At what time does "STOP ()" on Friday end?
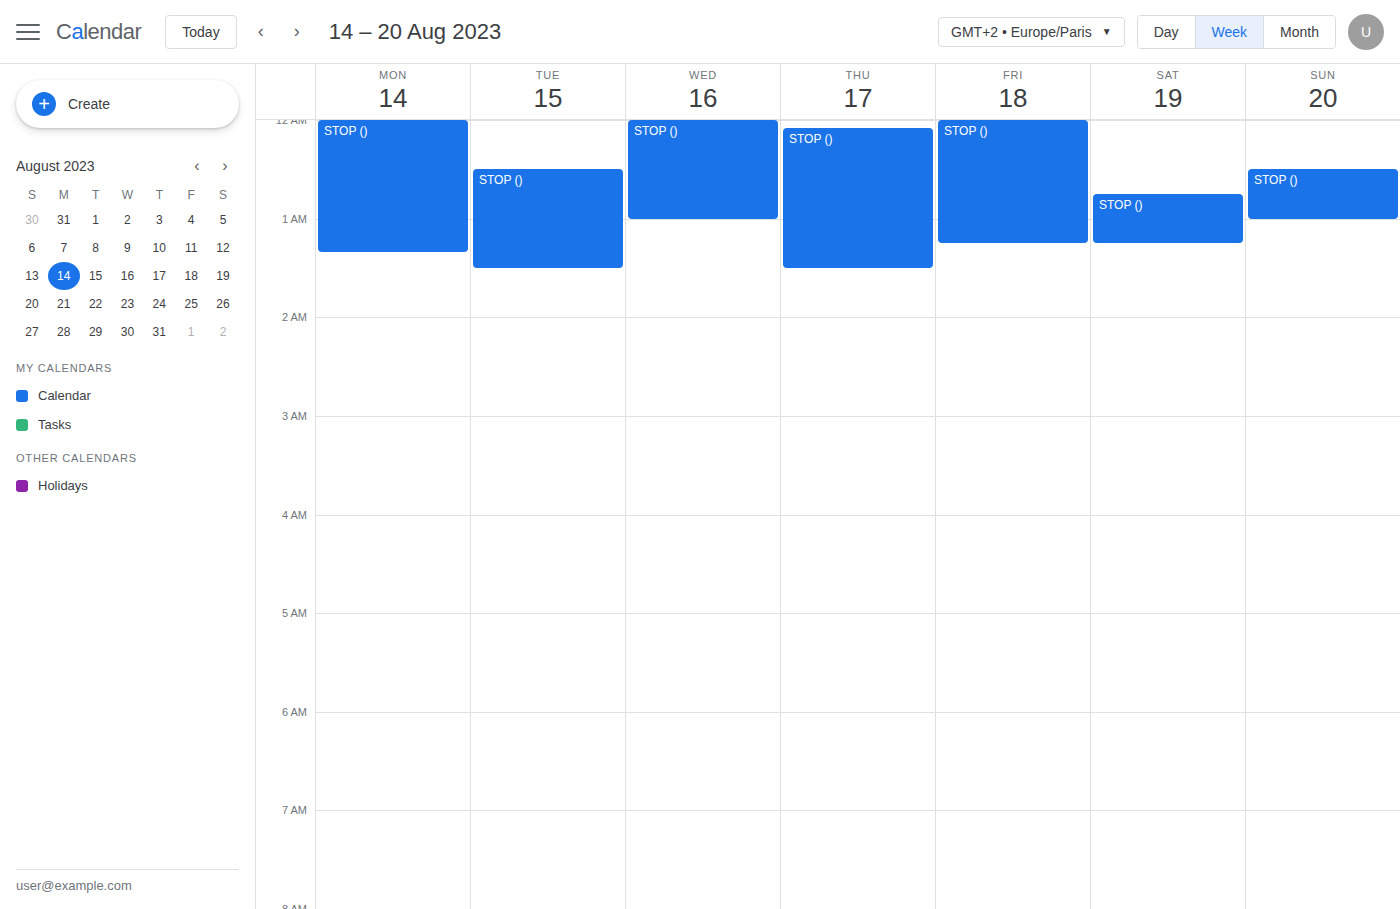
1:15 AM